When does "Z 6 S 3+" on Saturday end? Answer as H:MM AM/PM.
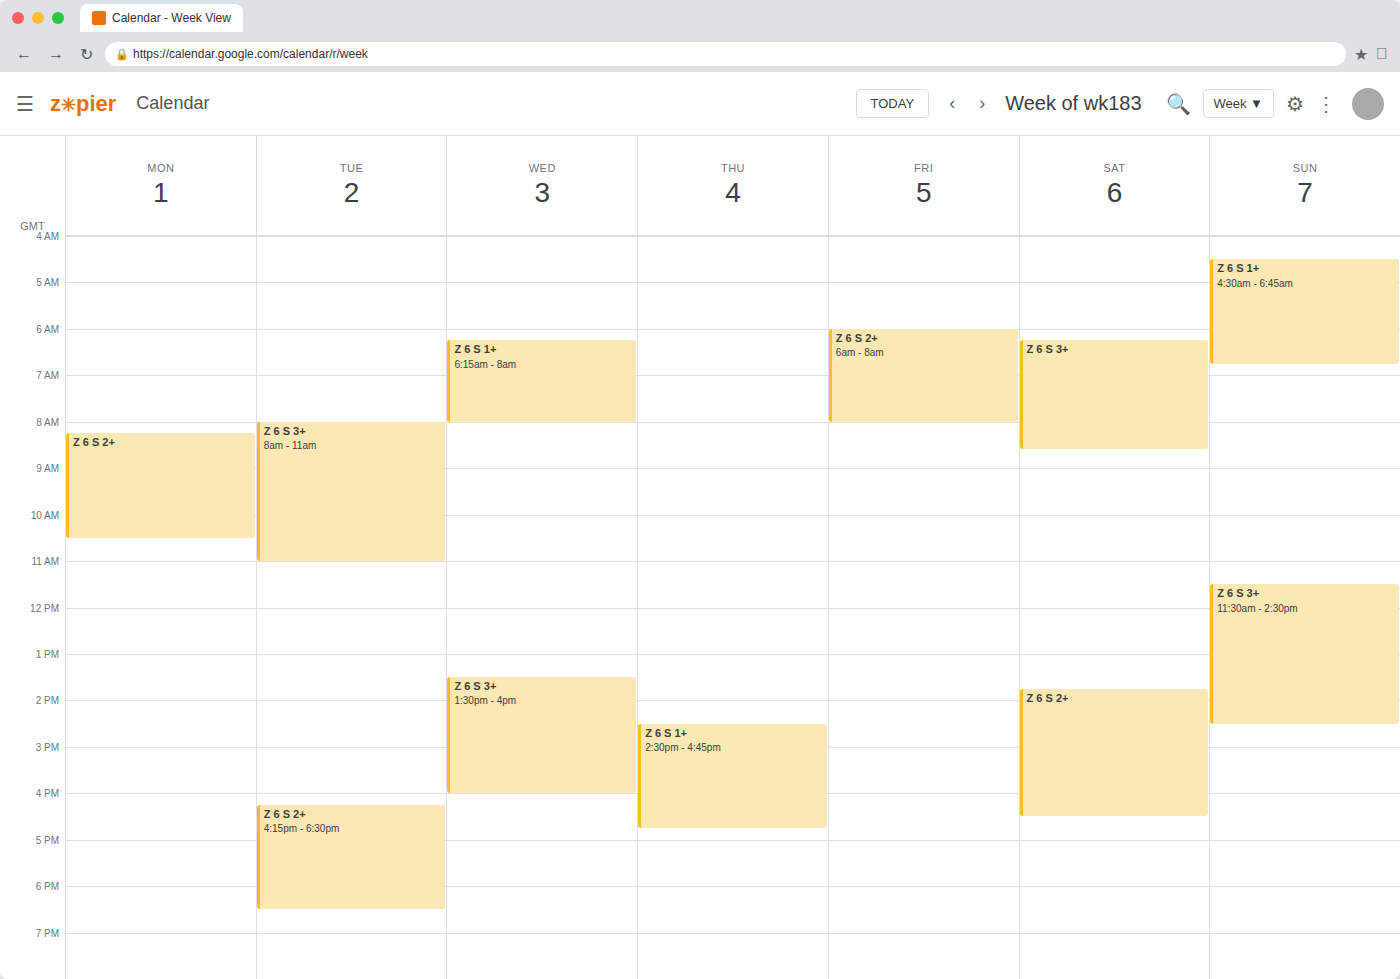
8:35 AM